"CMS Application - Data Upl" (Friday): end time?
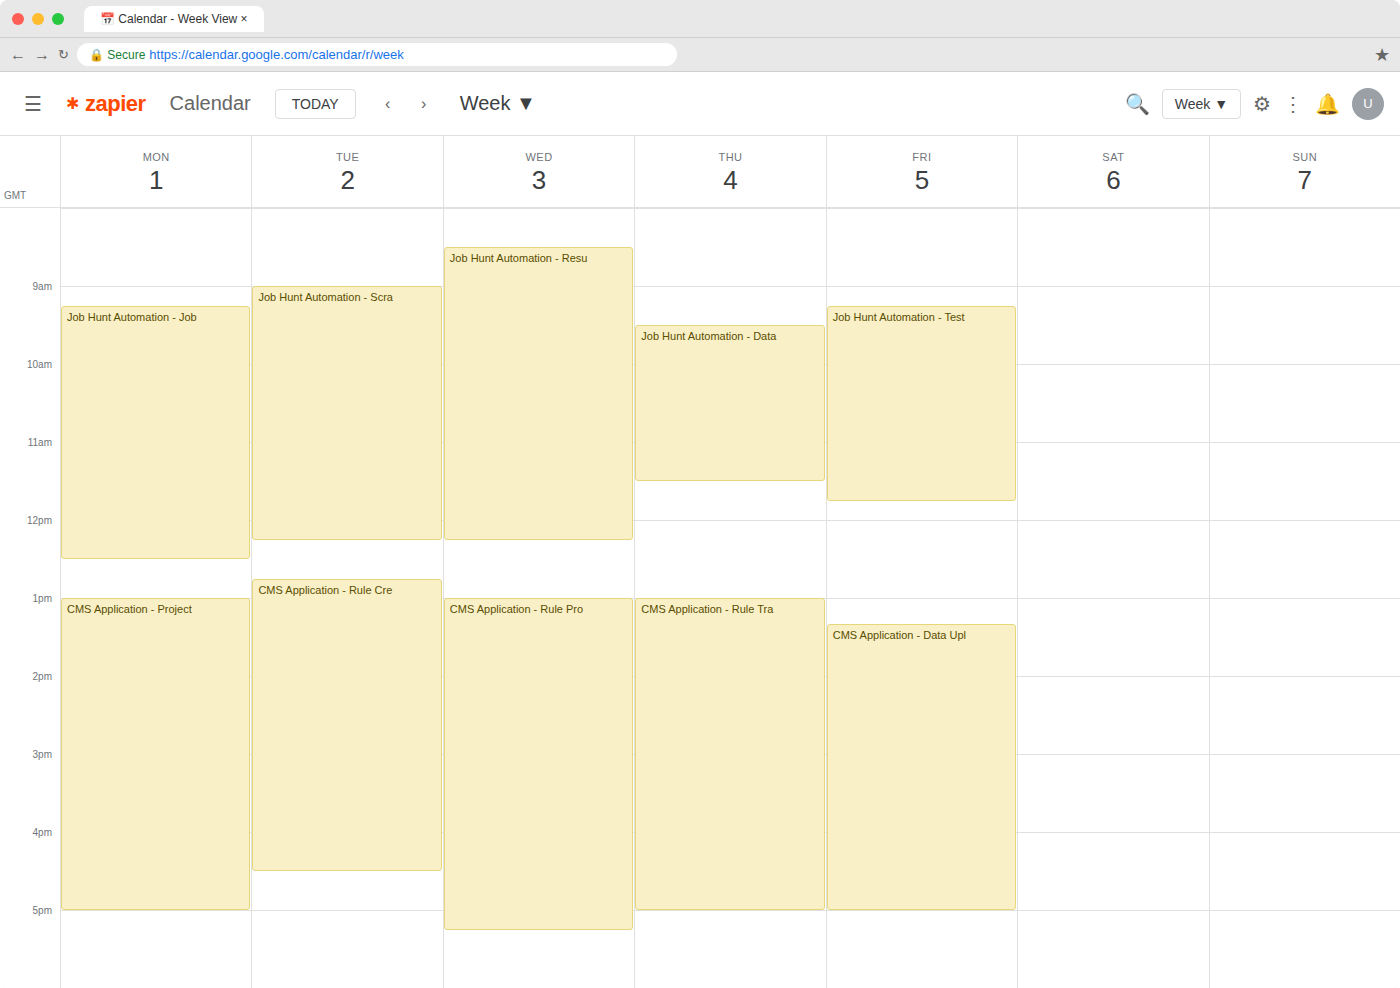
5:00 PM